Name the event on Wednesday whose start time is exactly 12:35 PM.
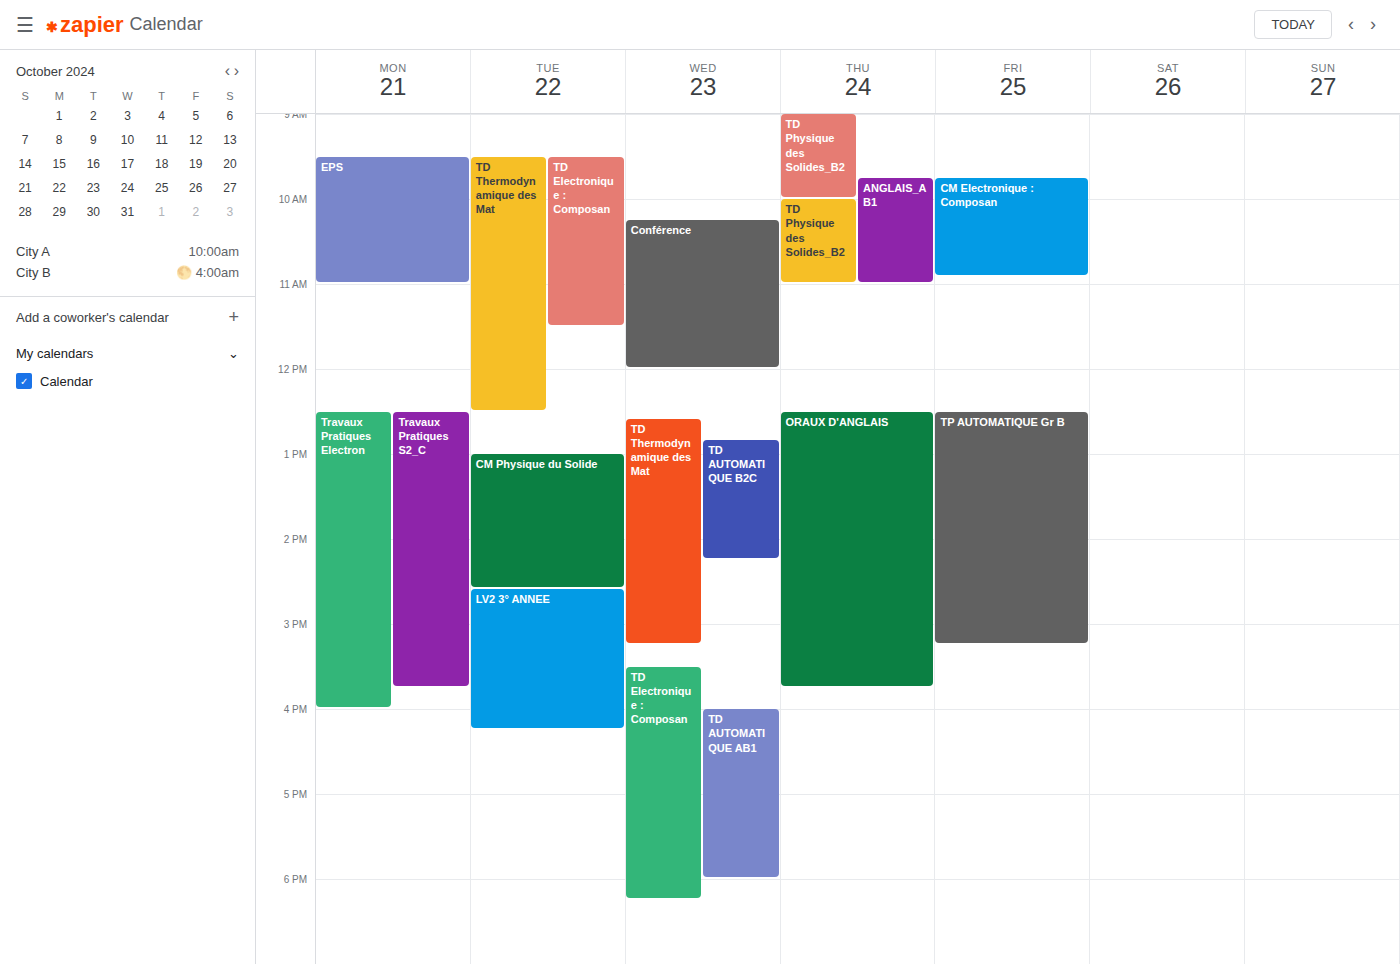
"TD Thermodynamique des Mat"